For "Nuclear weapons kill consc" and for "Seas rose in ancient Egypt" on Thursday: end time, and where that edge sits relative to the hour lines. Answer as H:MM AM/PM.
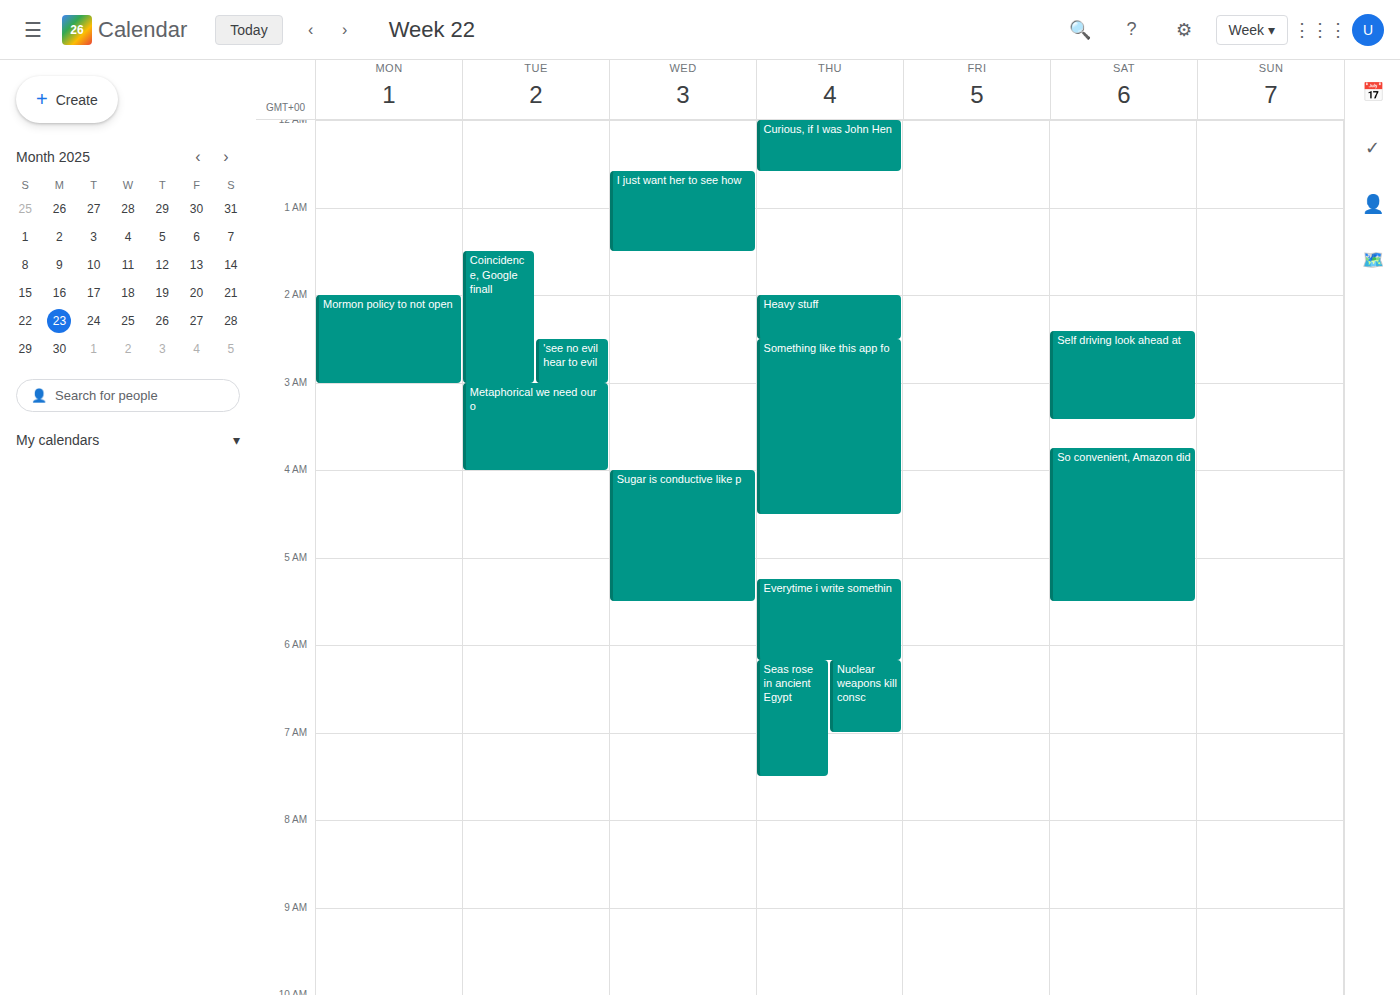
"Nuclear weapons kill consc": 7:00 AM, exactly on the 7 AM line. "Seas rose in ancient Egypt": 7:30 AM, halfway between the 7 AM and 8 AM lines.